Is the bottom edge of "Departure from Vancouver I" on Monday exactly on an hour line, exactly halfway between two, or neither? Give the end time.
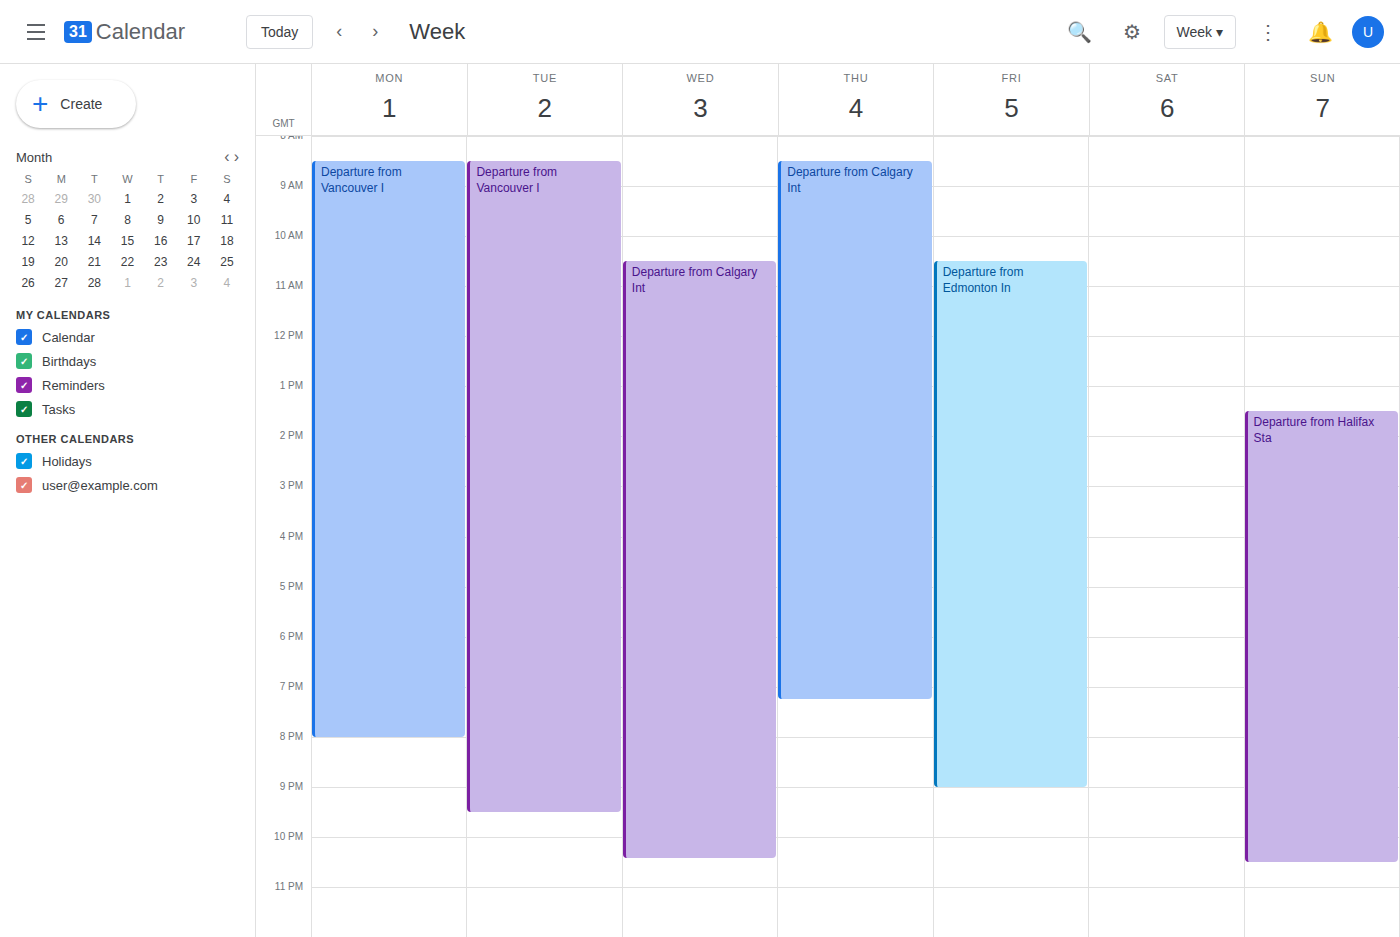
8:00 PM -- exactly on the 8 PM line.